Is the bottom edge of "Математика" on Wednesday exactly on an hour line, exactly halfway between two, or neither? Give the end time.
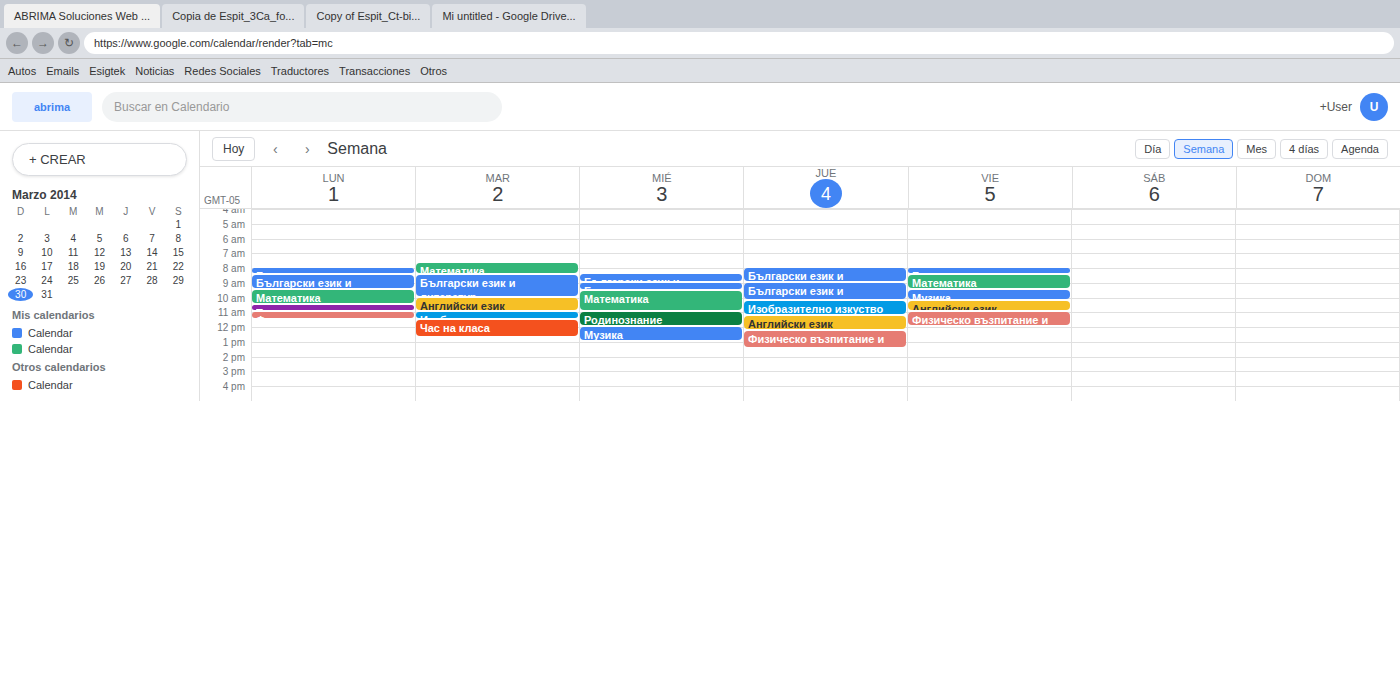
11:00 AM -- exactly on the 11 AM line.